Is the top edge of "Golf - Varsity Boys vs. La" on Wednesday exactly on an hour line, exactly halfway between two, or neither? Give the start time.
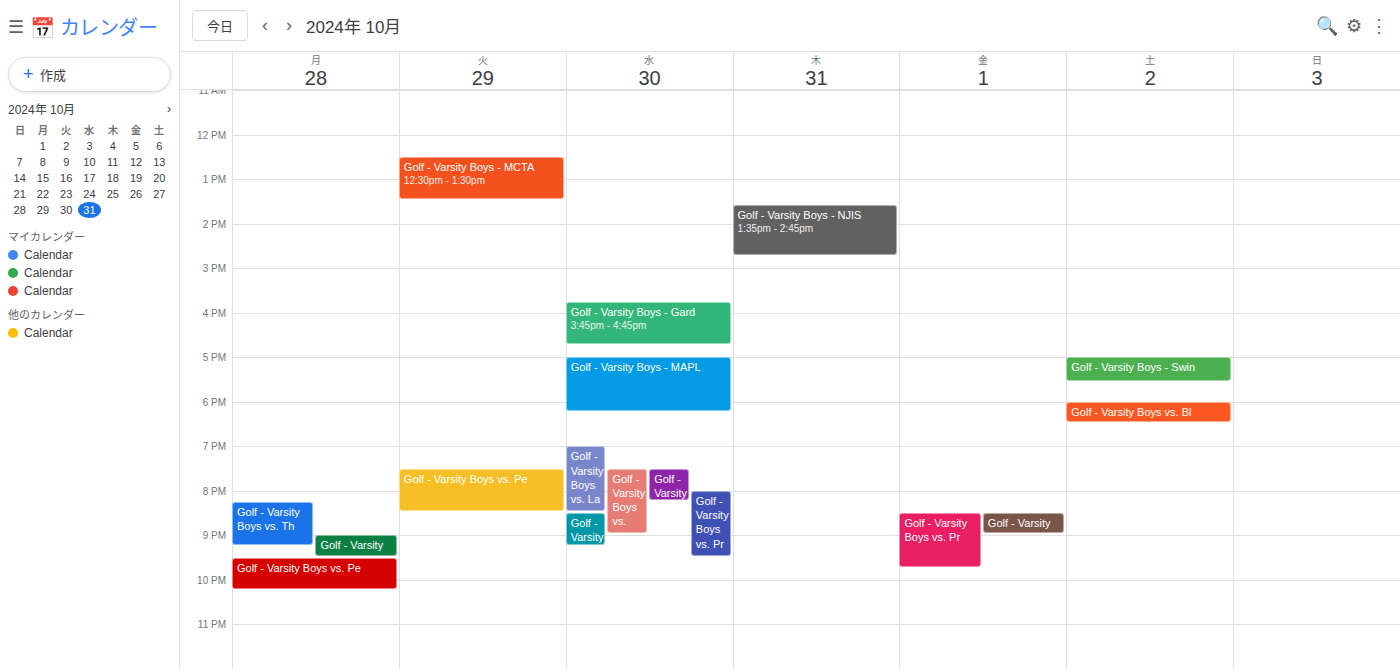
7:00 PM -- exactly on the 7 PM line.